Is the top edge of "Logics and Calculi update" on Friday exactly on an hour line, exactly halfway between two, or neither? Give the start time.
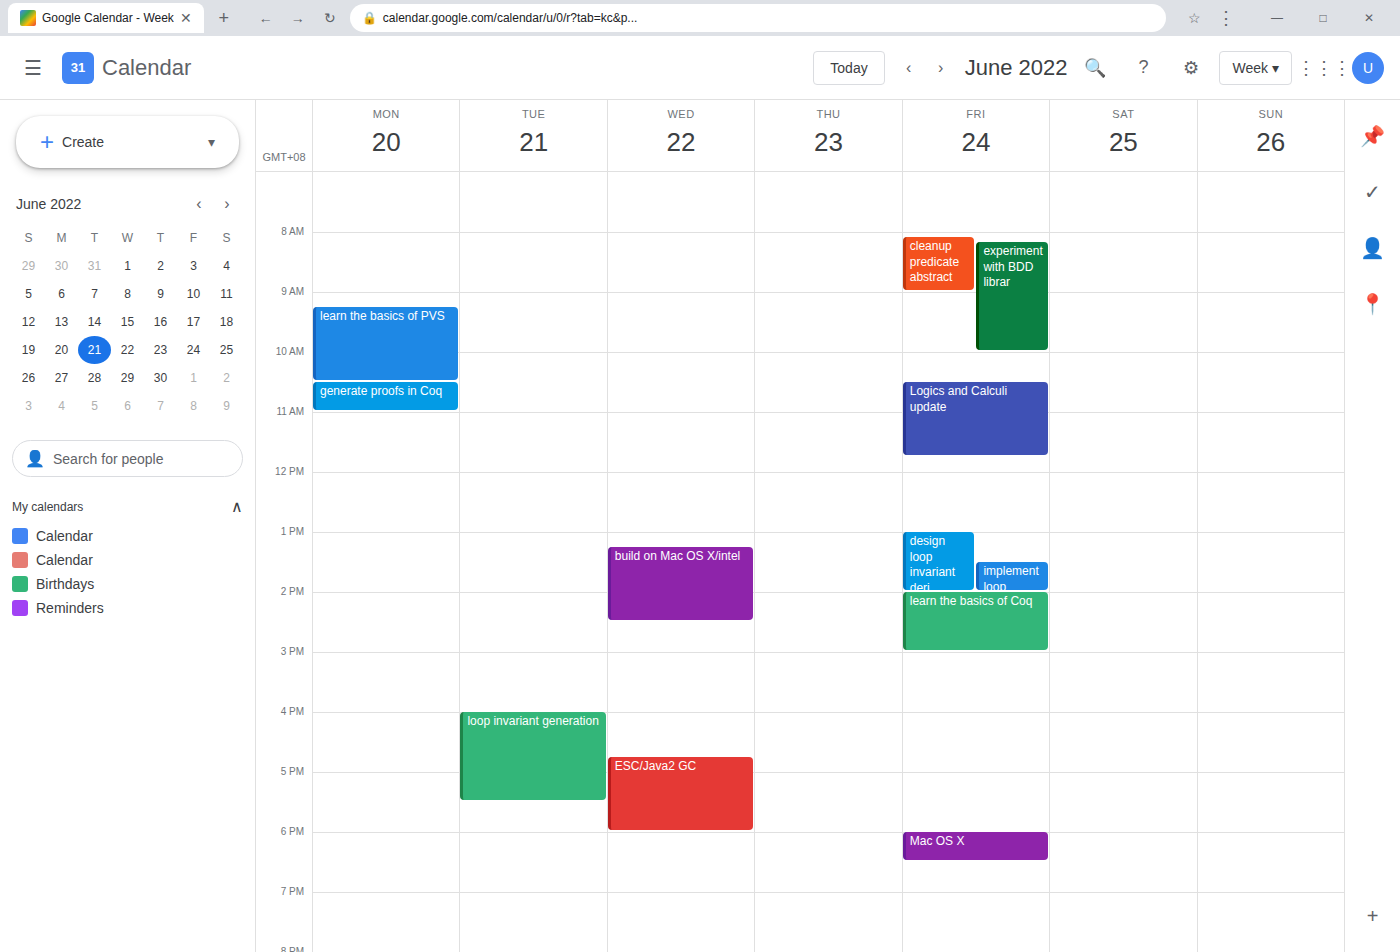
10:30 AM -- halfway between the 10 AM and 11 AM lines.